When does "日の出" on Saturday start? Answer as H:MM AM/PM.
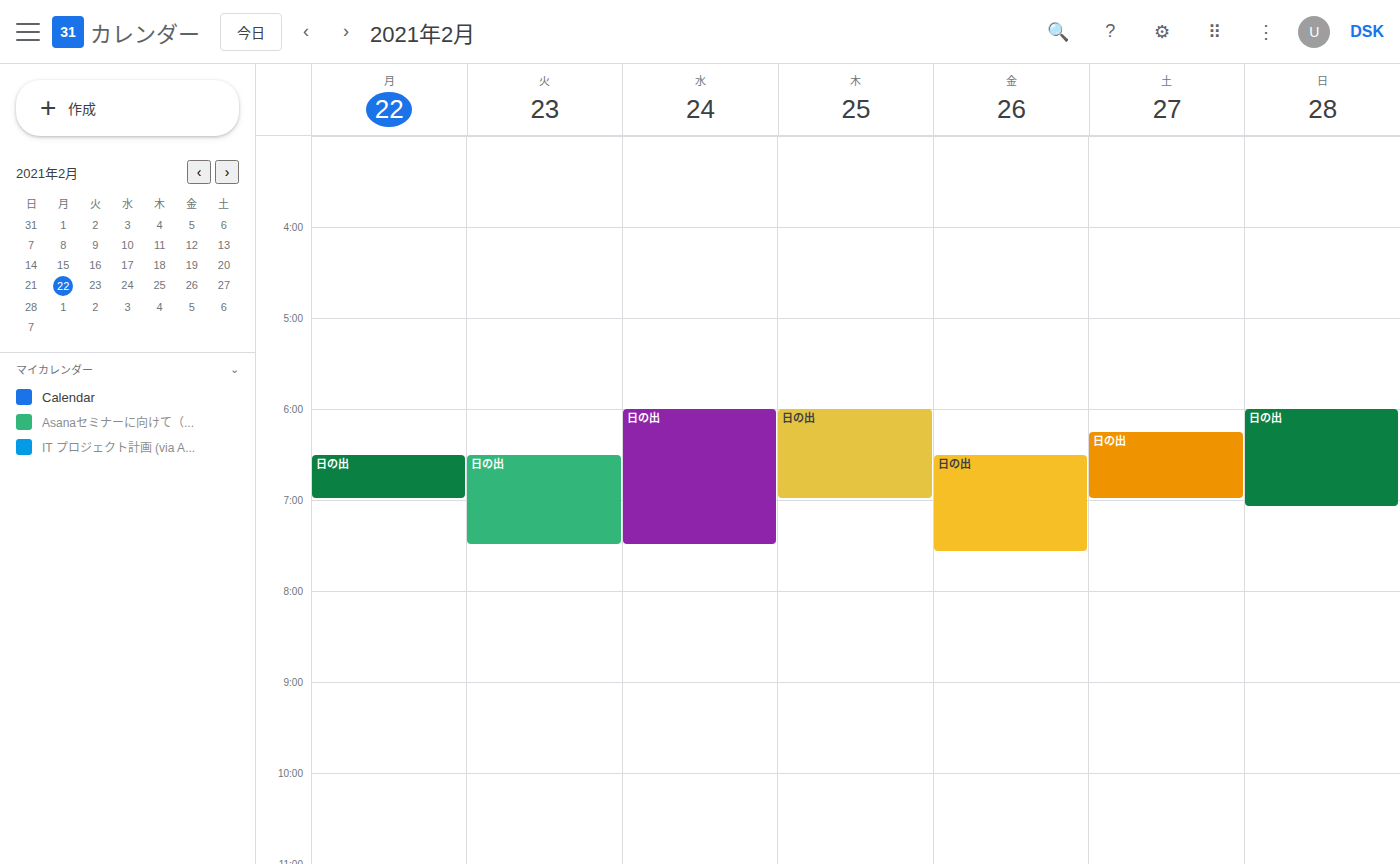
6:15 AM